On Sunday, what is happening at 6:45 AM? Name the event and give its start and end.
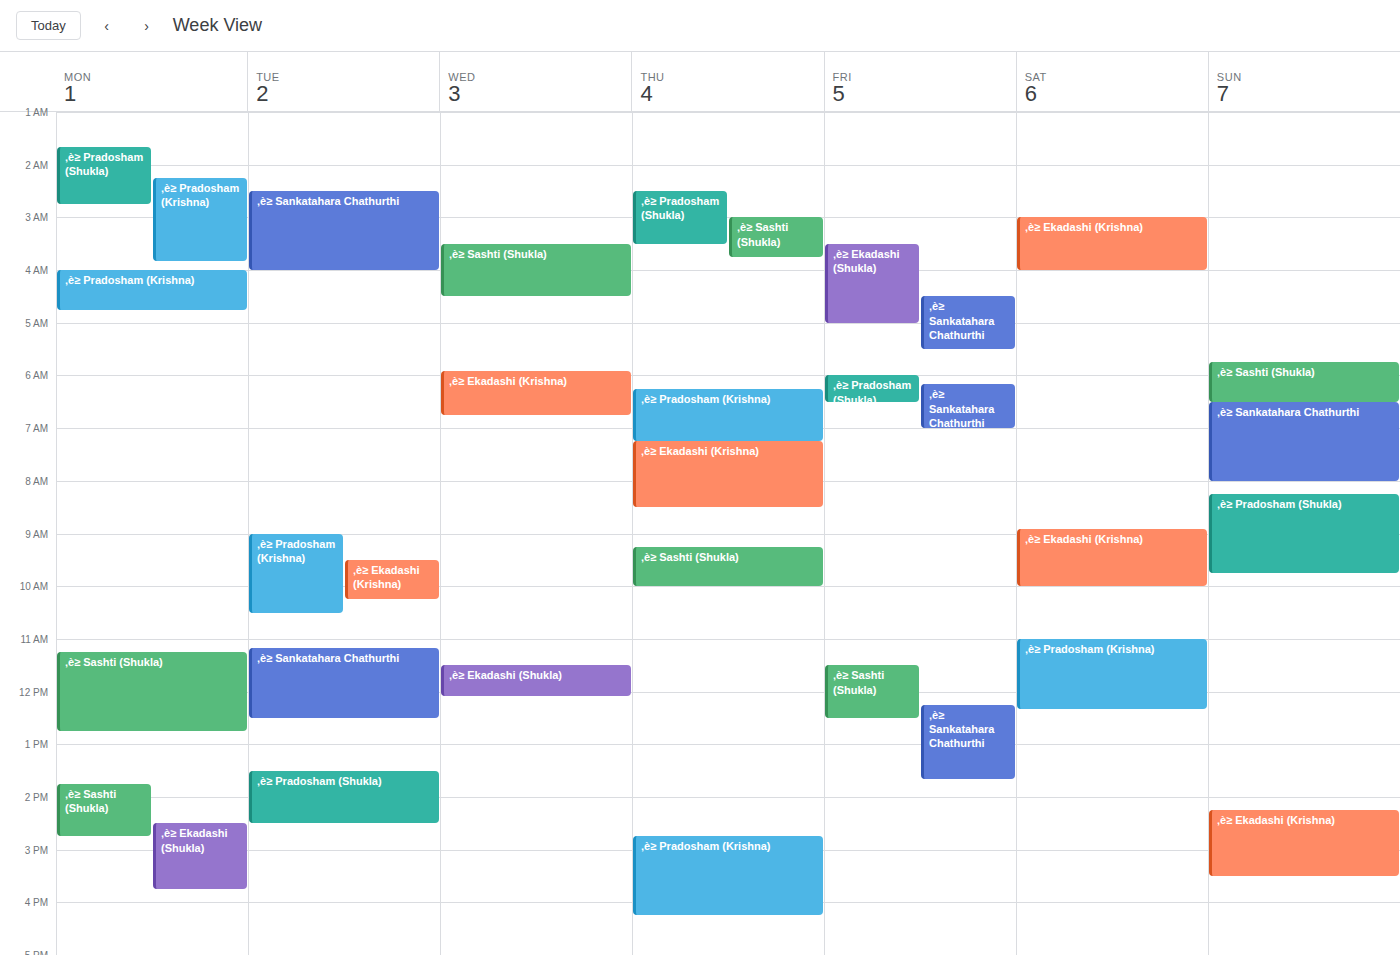
"‚è≥ Sankatahara Chathurthi", 6:30 AM to 8:00 AM